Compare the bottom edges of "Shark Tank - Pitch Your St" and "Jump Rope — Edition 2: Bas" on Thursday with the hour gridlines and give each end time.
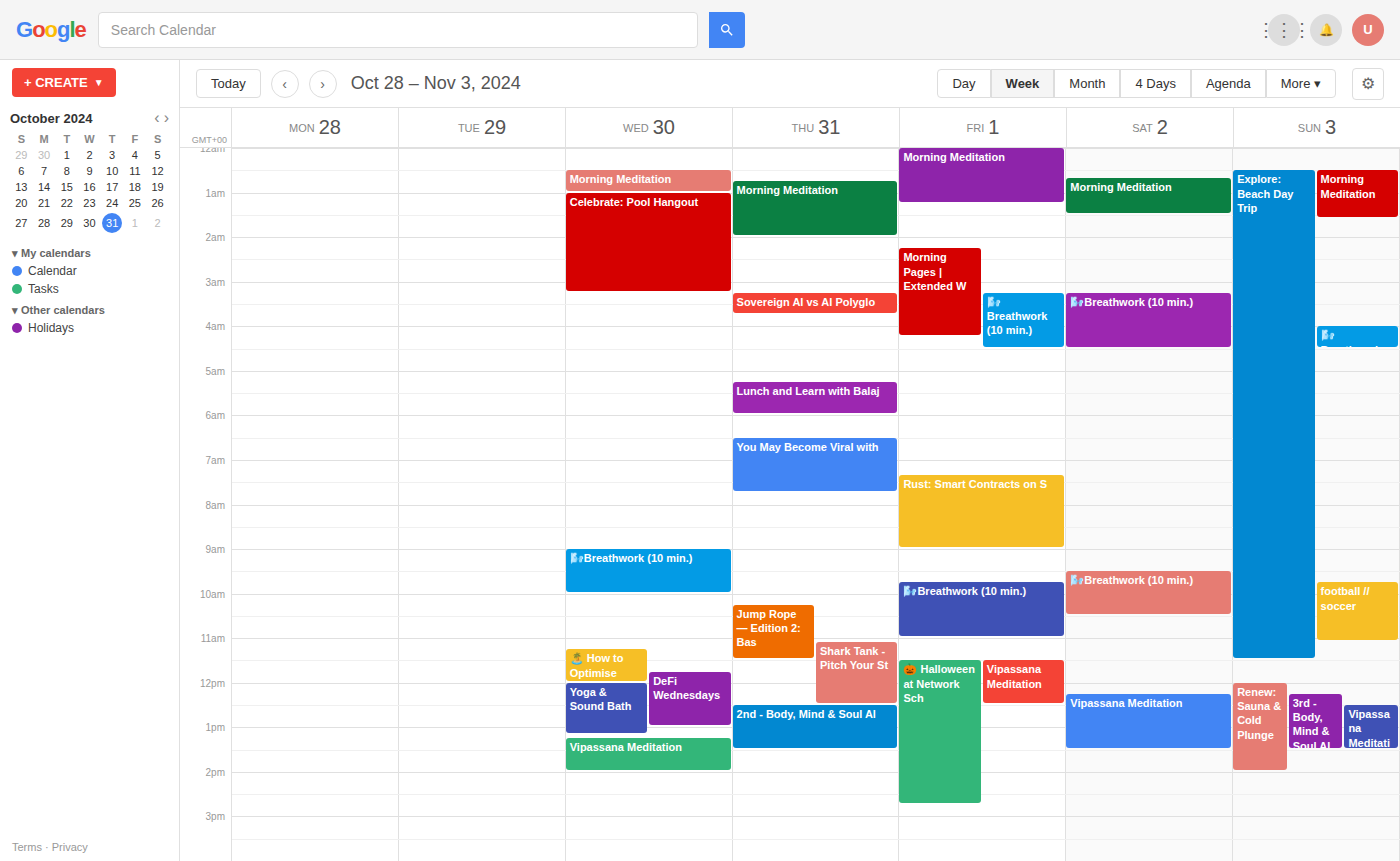
"Shark Tank - Pitch Your St": 12:30 PM, halfway between the 12 PM and 1 PM lines. "Jump Rope — Edition 2: Bas": 11:30 AM, halfway between the 11 AM and 12 PM lines.